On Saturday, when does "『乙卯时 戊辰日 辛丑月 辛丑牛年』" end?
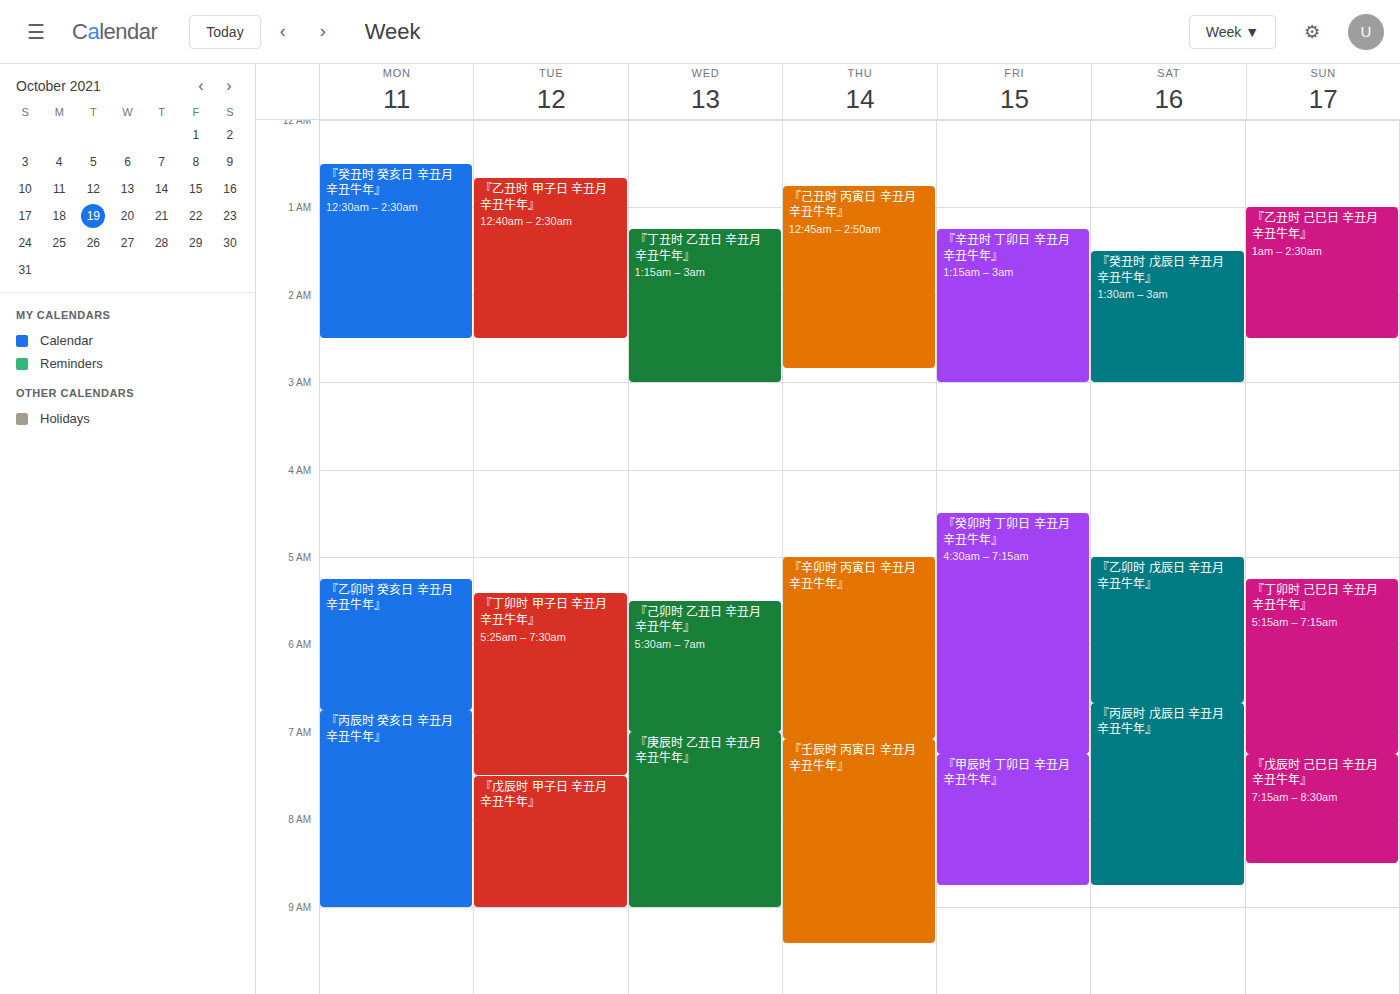
6:40 AM